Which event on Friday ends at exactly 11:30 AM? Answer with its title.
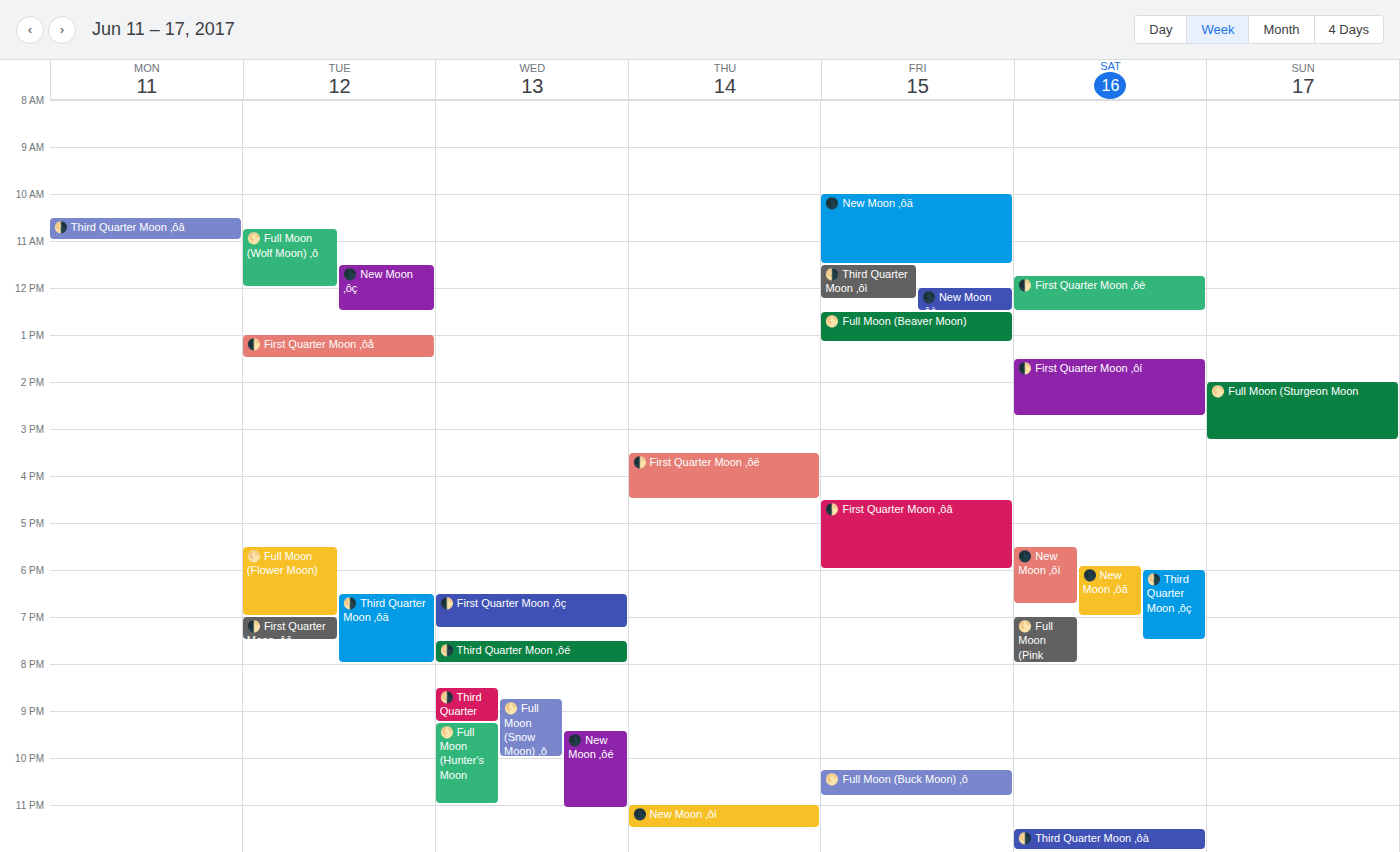
"🌑 New Moon ‚ôä"